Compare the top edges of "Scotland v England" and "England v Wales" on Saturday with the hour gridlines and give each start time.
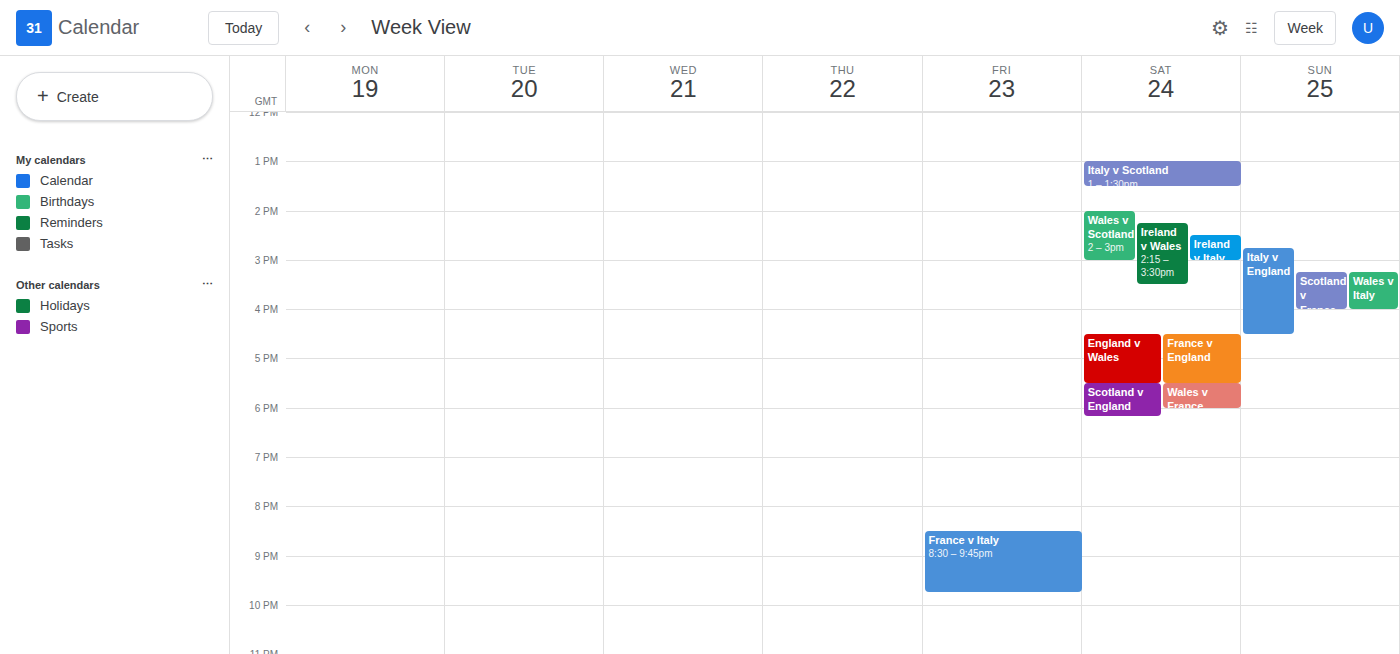
"Scotland v England": 5:30 PM, halfway between the 5 PM and 6 PM lines. "England v Wales": 4:30 PM, halfway between the 4 PM and 5 PM lines.